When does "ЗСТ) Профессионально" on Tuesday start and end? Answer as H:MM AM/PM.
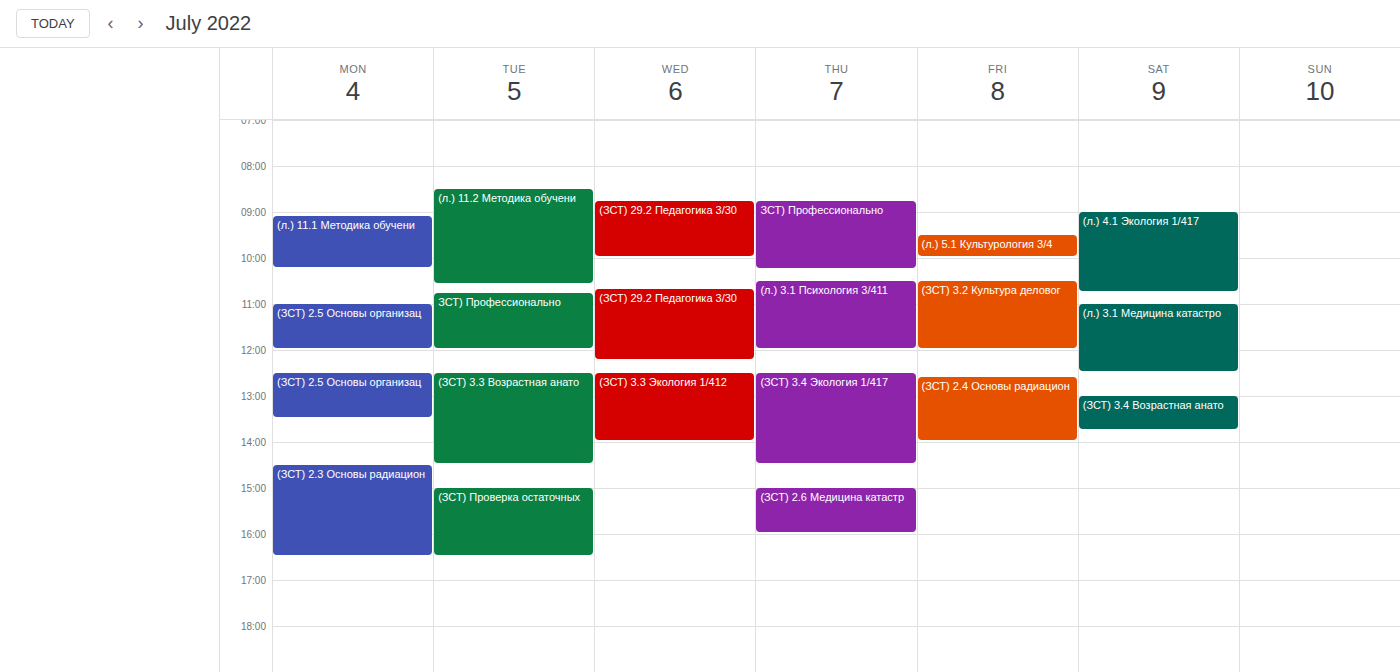
10:45 AM to 12:00 PM